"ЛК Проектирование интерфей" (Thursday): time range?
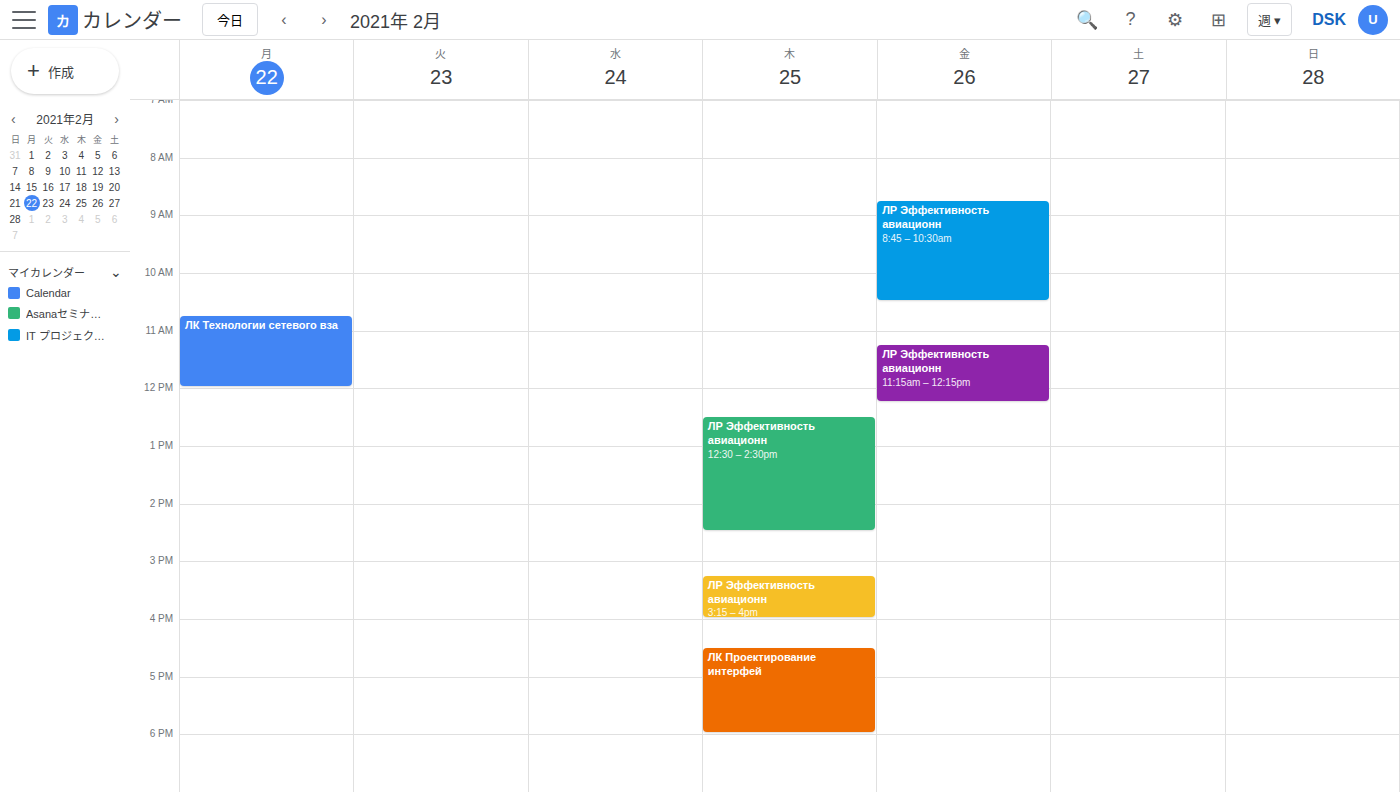
4:30 PM to 6:00 PM